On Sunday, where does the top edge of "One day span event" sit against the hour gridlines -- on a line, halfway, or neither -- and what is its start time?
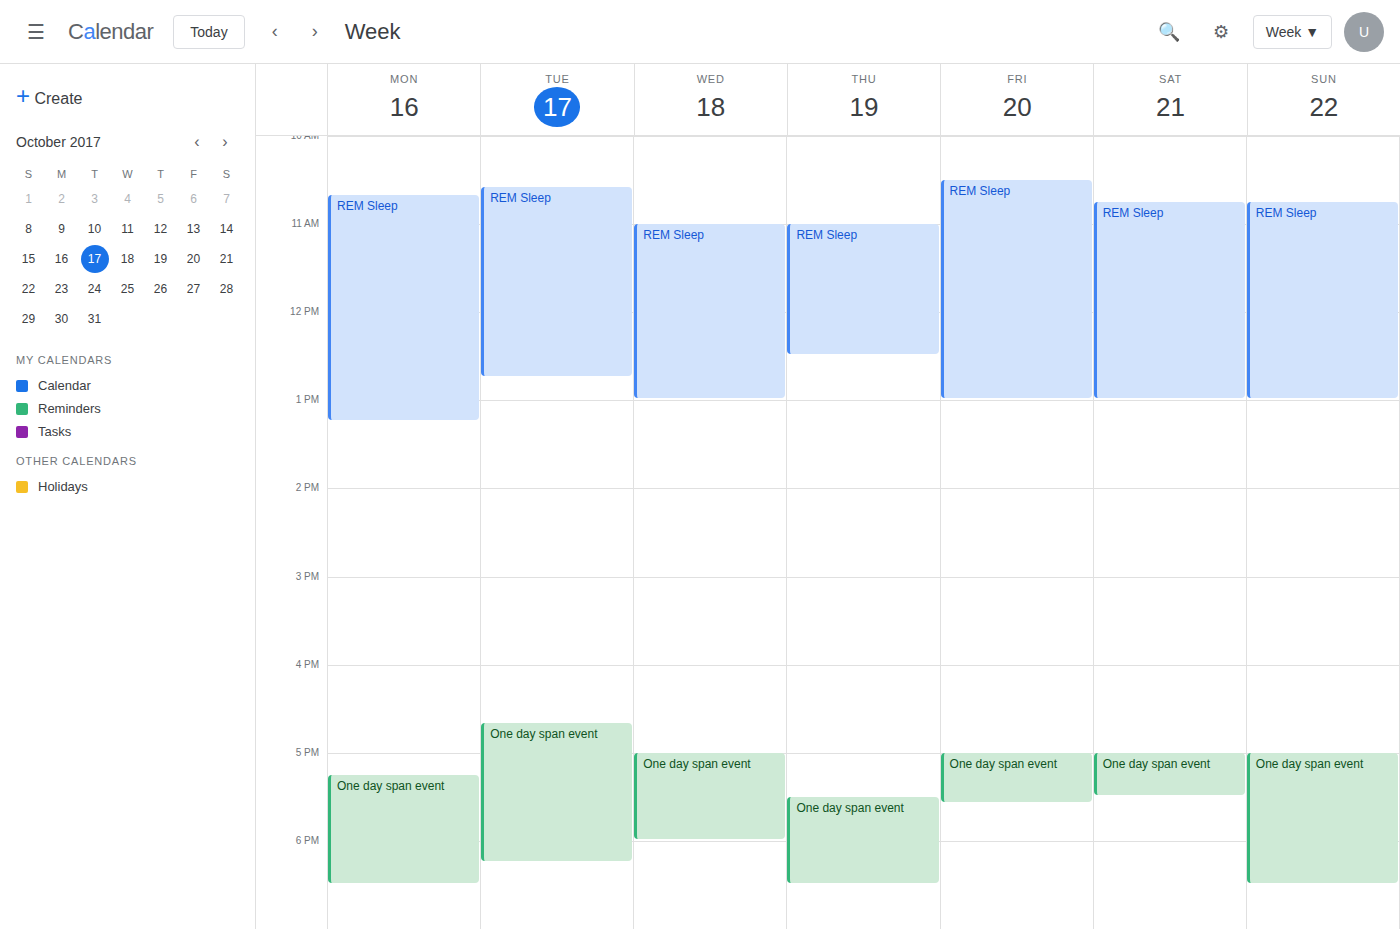
17:00 -- exactly on the 17:00 line.